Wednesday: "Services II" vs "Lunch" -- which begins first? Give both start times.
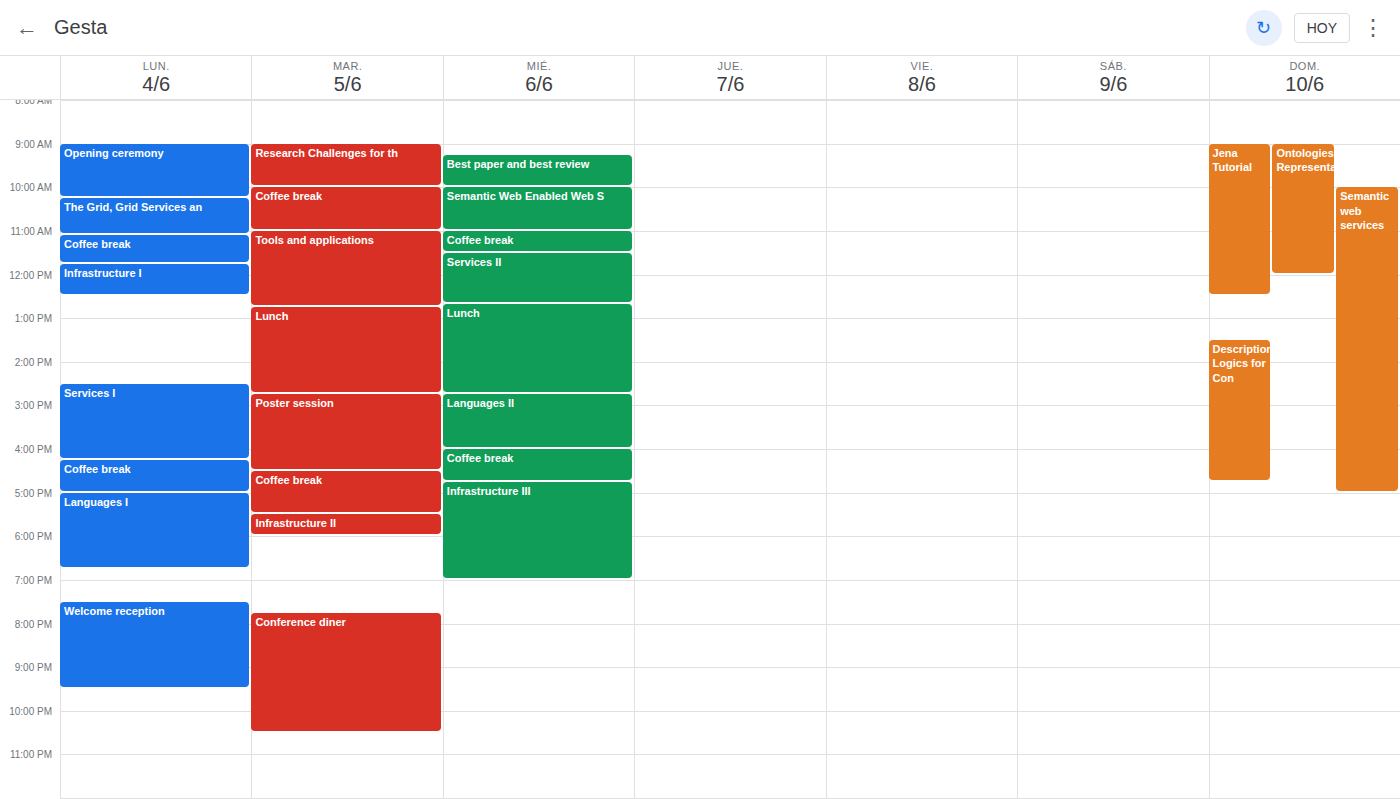
"Services II" 11:30 AM; "Lunch" 12:40 PM.